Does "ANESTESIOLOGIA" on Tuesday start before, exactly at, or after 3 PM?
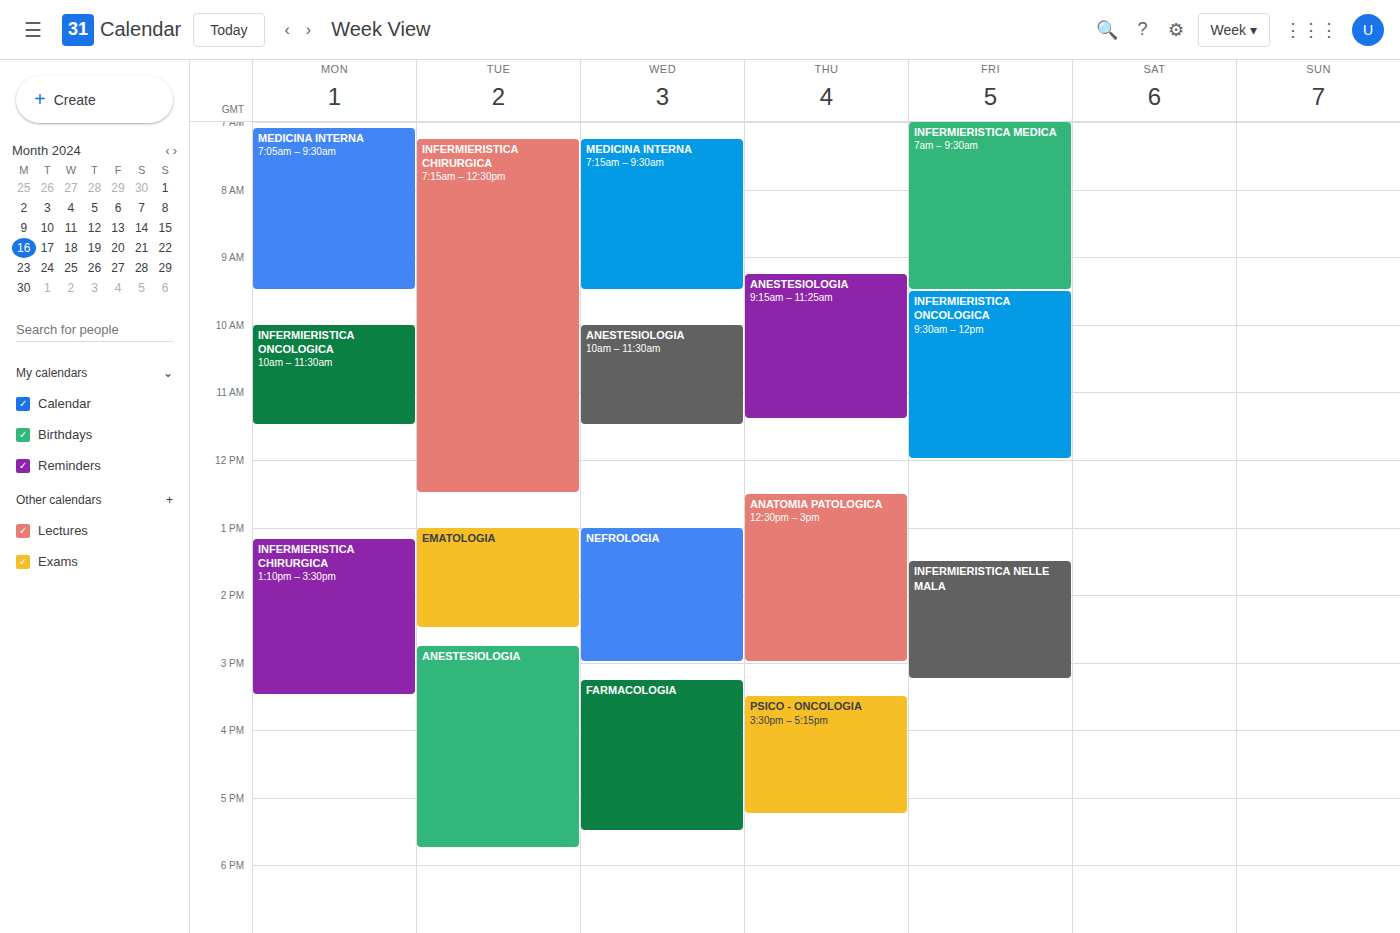
2:45 PM -- before 3 PM, 15 minutes above the 3 PM line.